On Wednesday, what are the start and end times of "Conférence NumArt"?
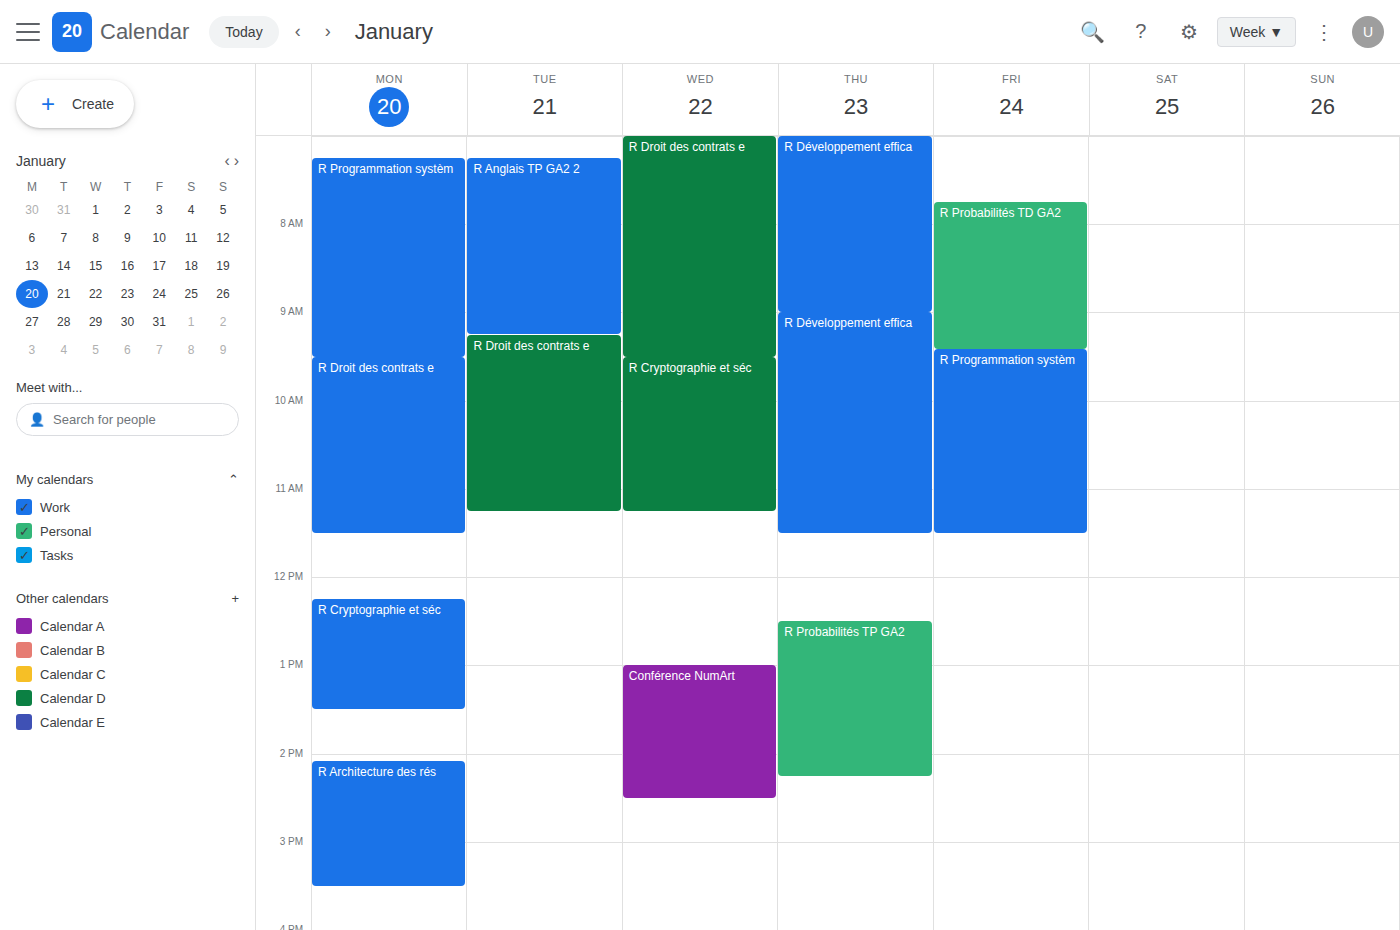
1:00 PM to 2:30 PM